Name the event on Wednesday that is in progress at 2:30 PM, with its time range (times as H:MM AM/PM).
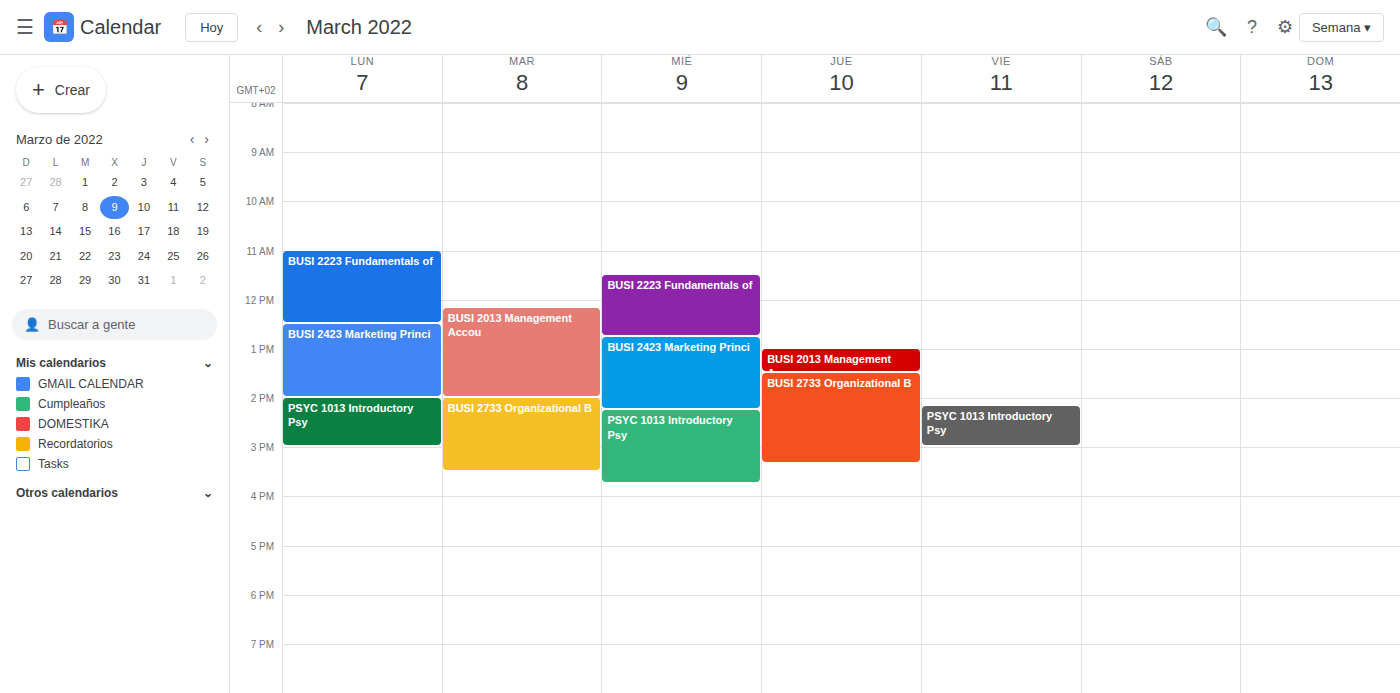
"PSYC 1013 Introductory Psy", 2:15 PM to 3:45 PM